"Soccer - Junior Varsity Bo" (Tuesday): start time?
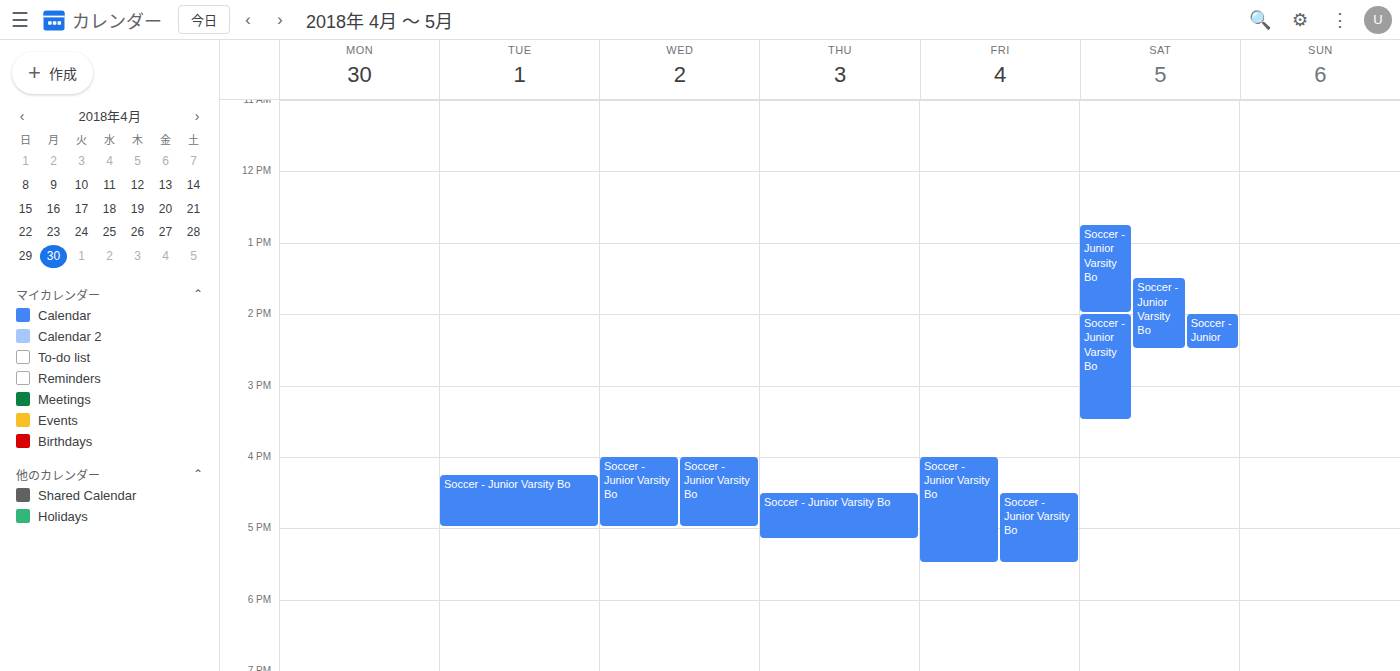
16:15